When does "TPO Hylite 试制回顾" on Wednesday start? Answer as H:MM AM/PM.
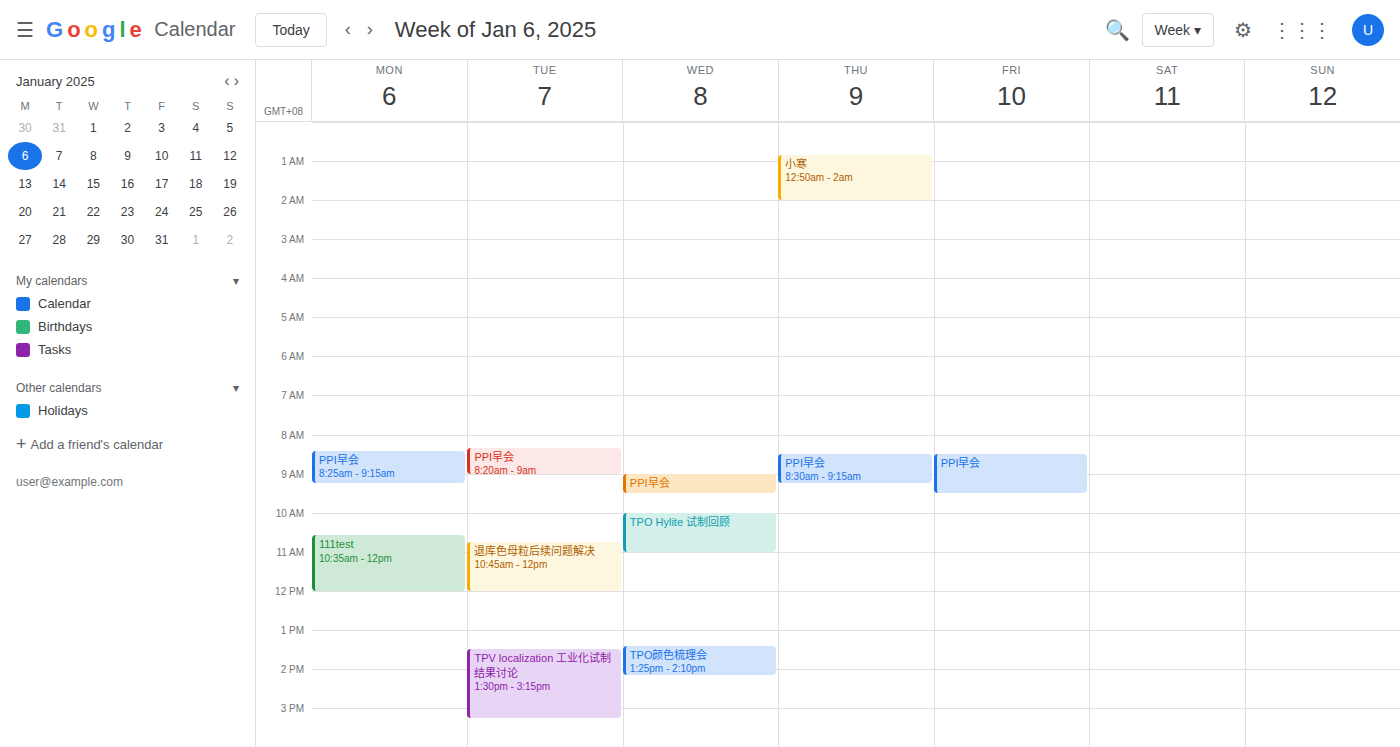
10:00 AM